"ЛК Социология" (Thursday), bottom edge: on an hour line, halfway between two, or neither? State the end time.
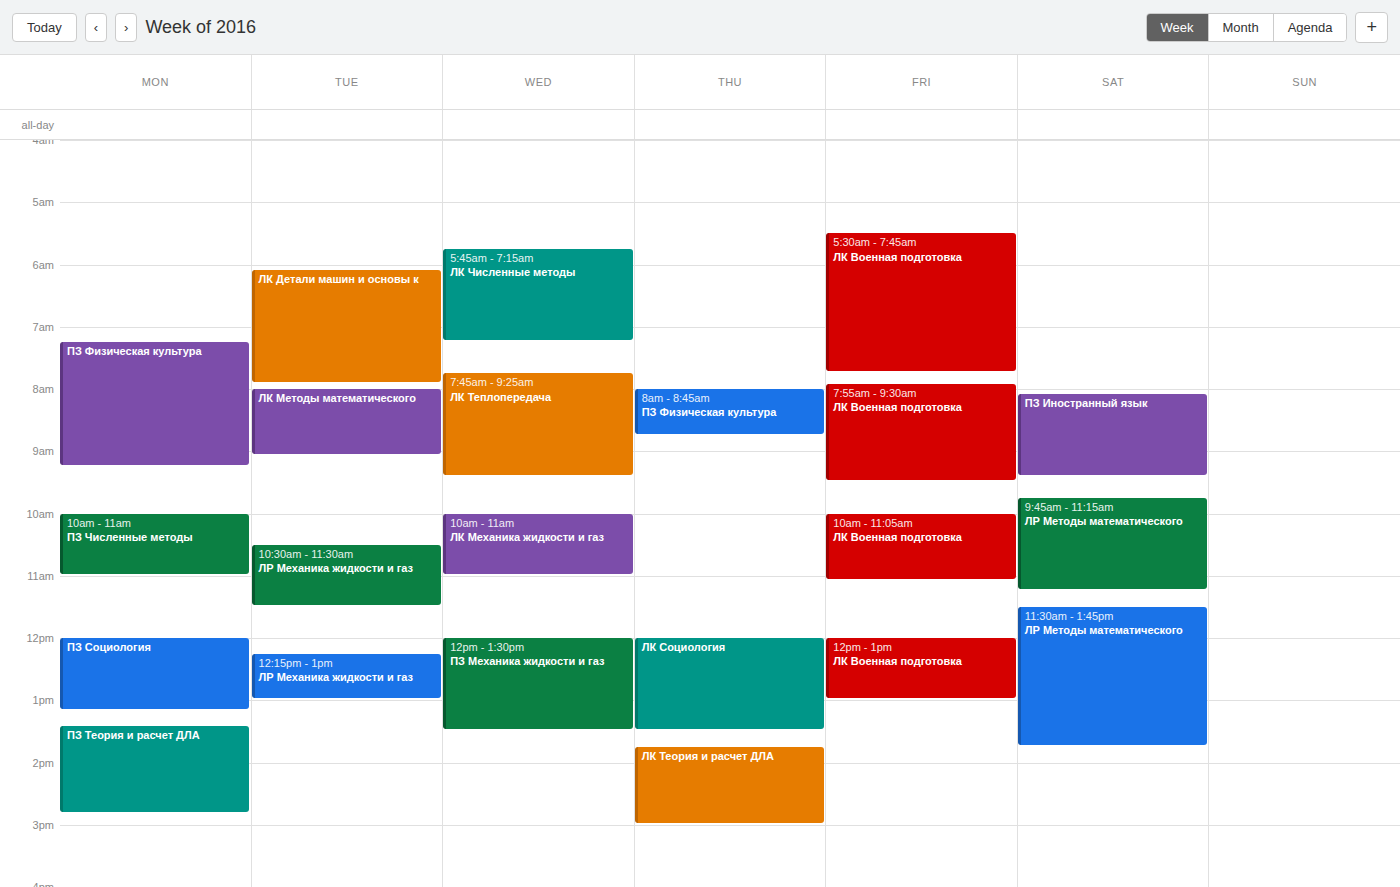
1:30 PM -- halfway between the 1 PM and 2 PM lines.